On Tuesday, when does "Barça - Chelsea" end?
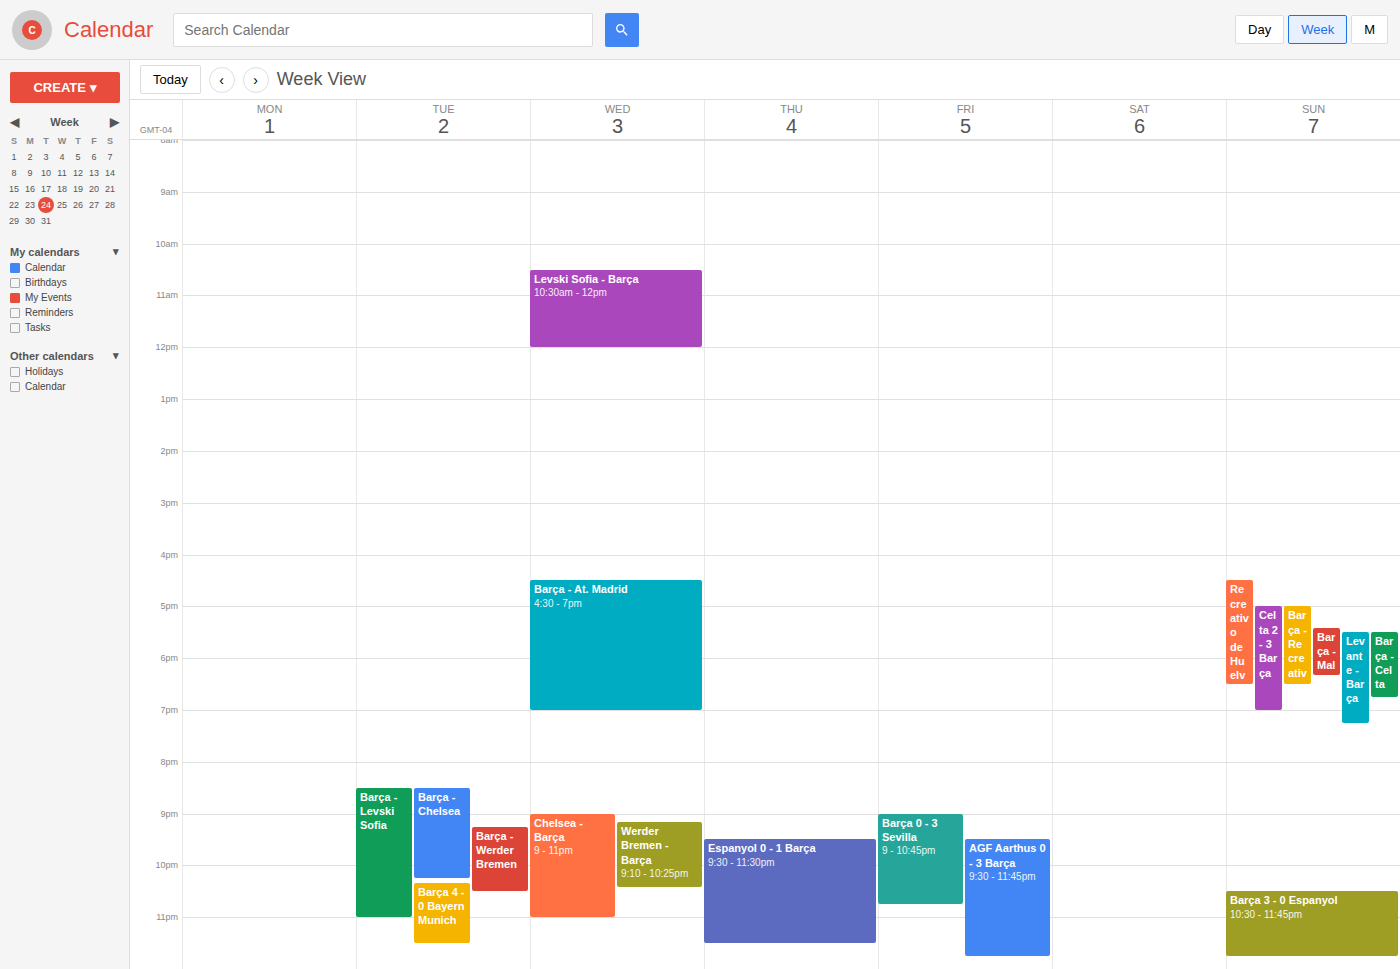
10:15 PM